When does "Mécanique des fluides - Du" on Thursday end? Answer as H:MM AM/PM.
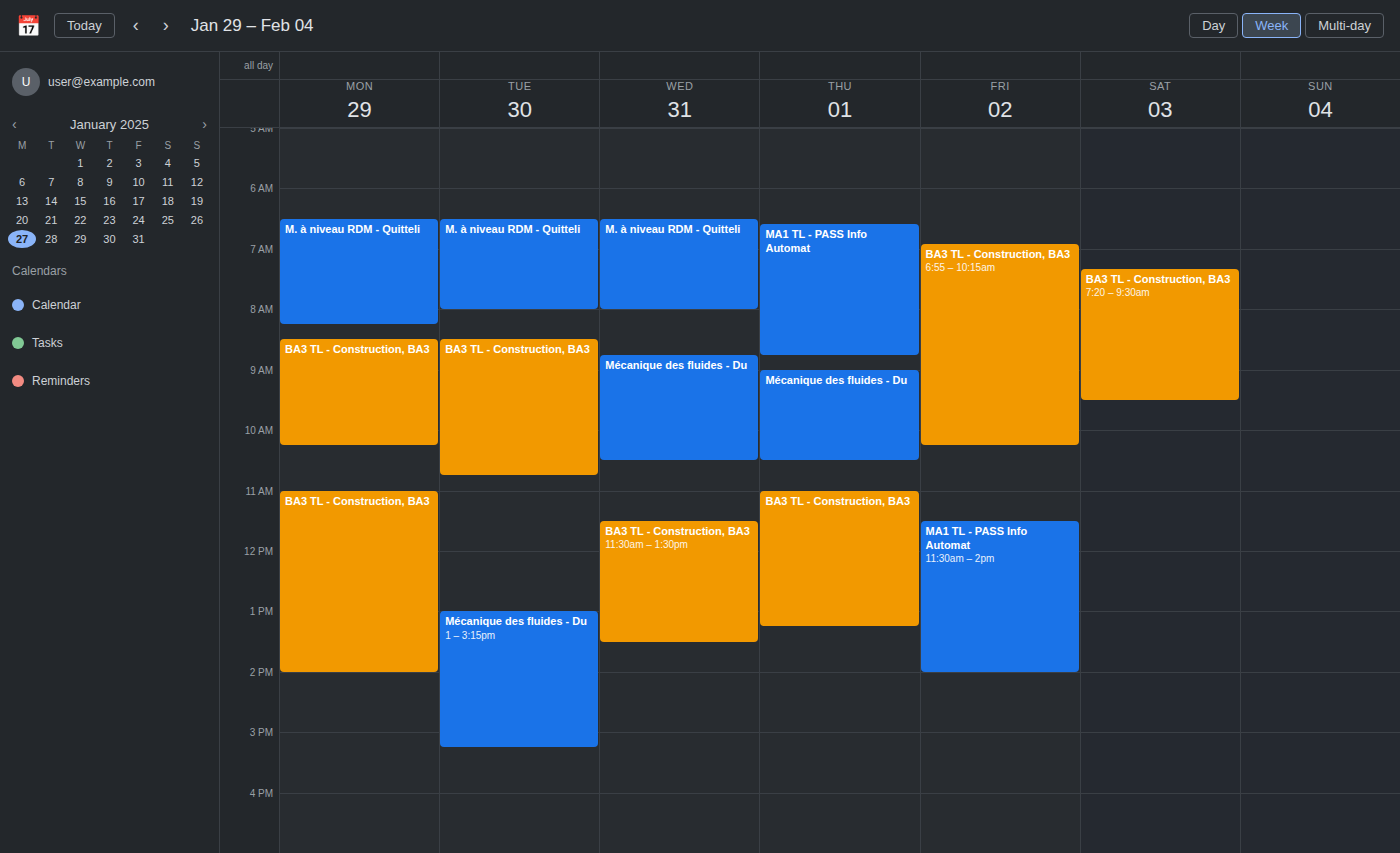
10:30 AM